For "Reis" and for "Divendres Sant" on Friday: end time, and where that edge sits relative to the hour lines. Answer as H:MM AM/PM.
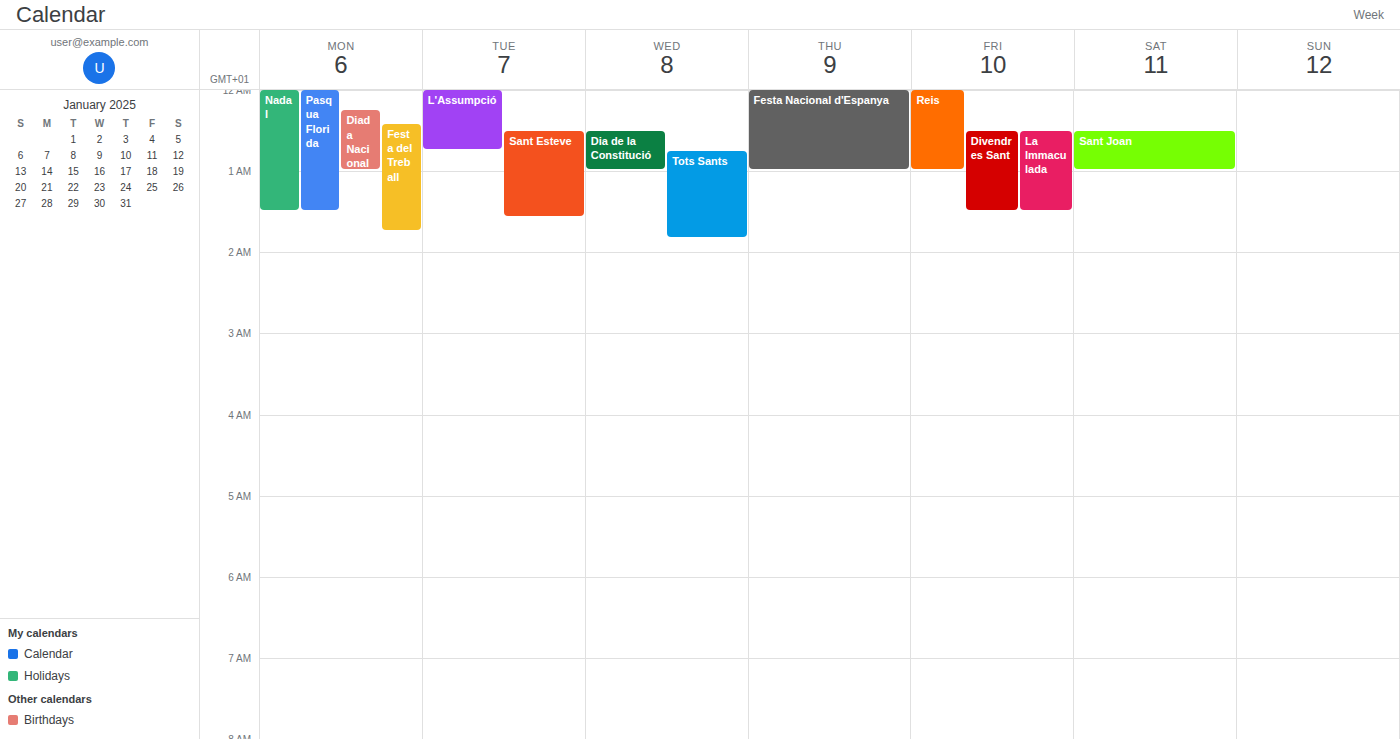
"Reis": 1:00 AM, exactly on the 1 AM line. "Divendres Sant": 1:30 AM, halfway between the 1 AM and 2 AM lines.